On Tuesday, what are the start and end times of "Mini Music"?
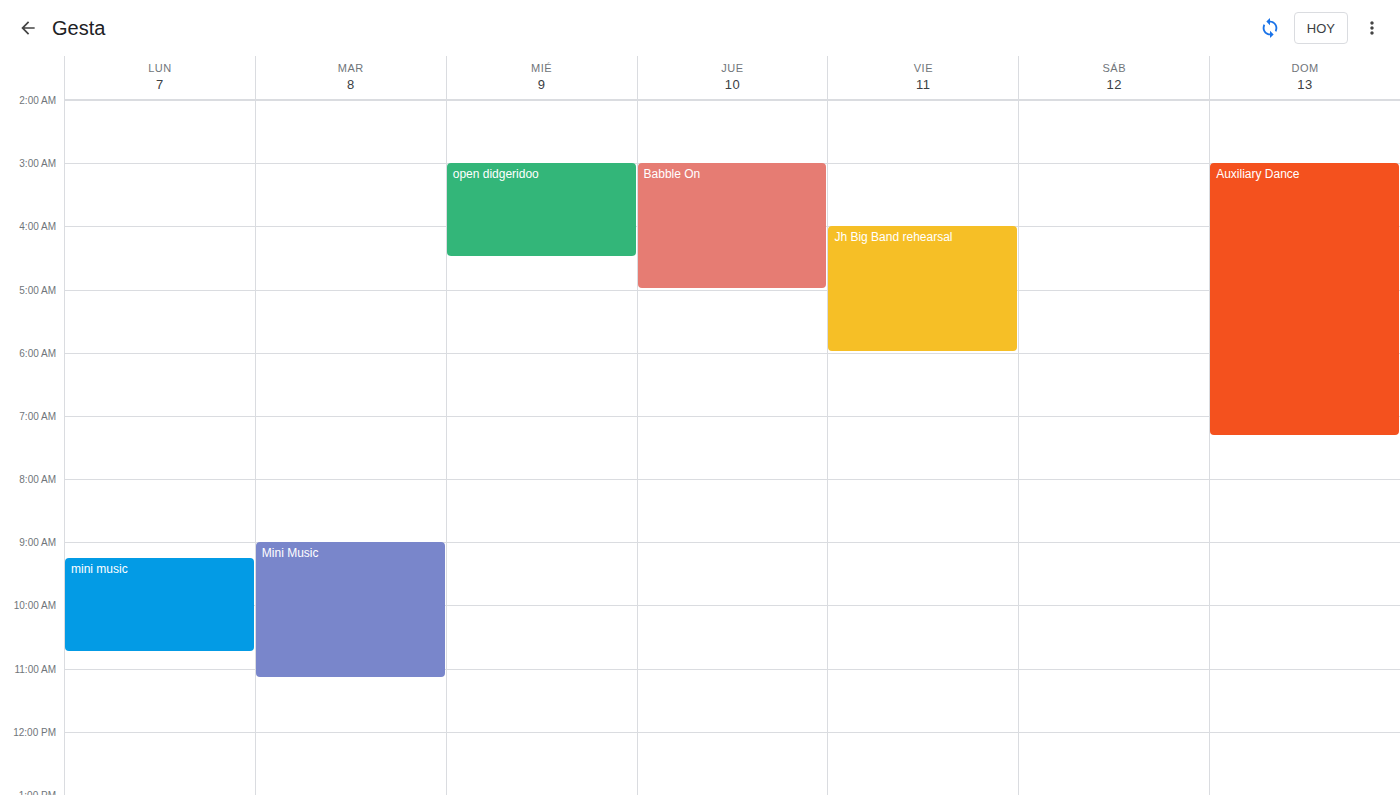
9:00 AM to 11:10 AM